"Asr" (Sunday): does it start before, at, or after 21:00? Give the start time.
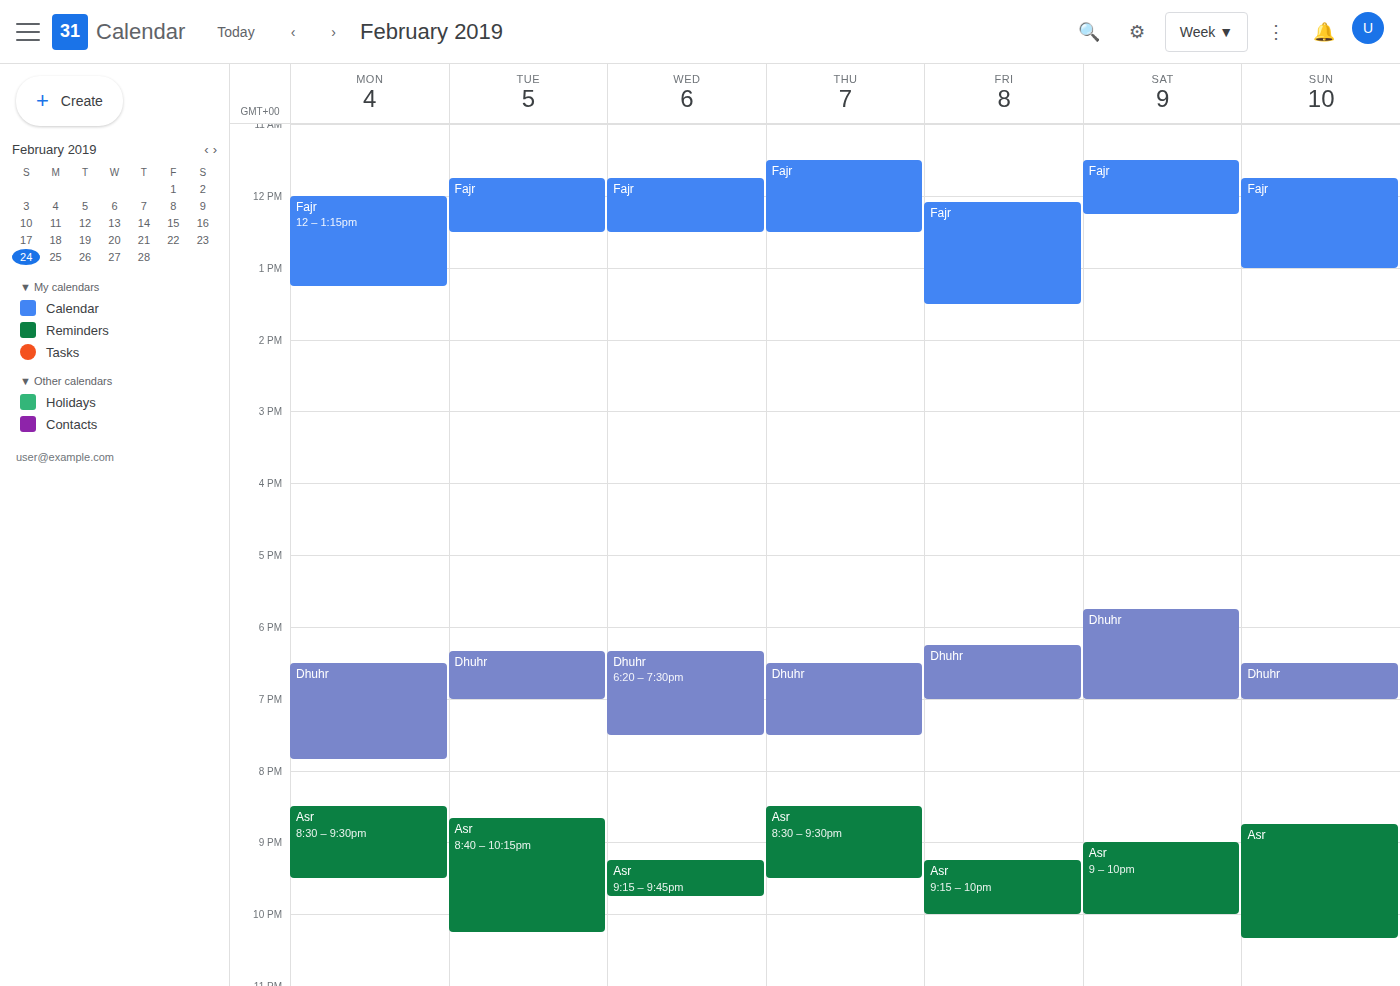
20:45 -- before 21:00, 15 minutes above the 21:00 line.